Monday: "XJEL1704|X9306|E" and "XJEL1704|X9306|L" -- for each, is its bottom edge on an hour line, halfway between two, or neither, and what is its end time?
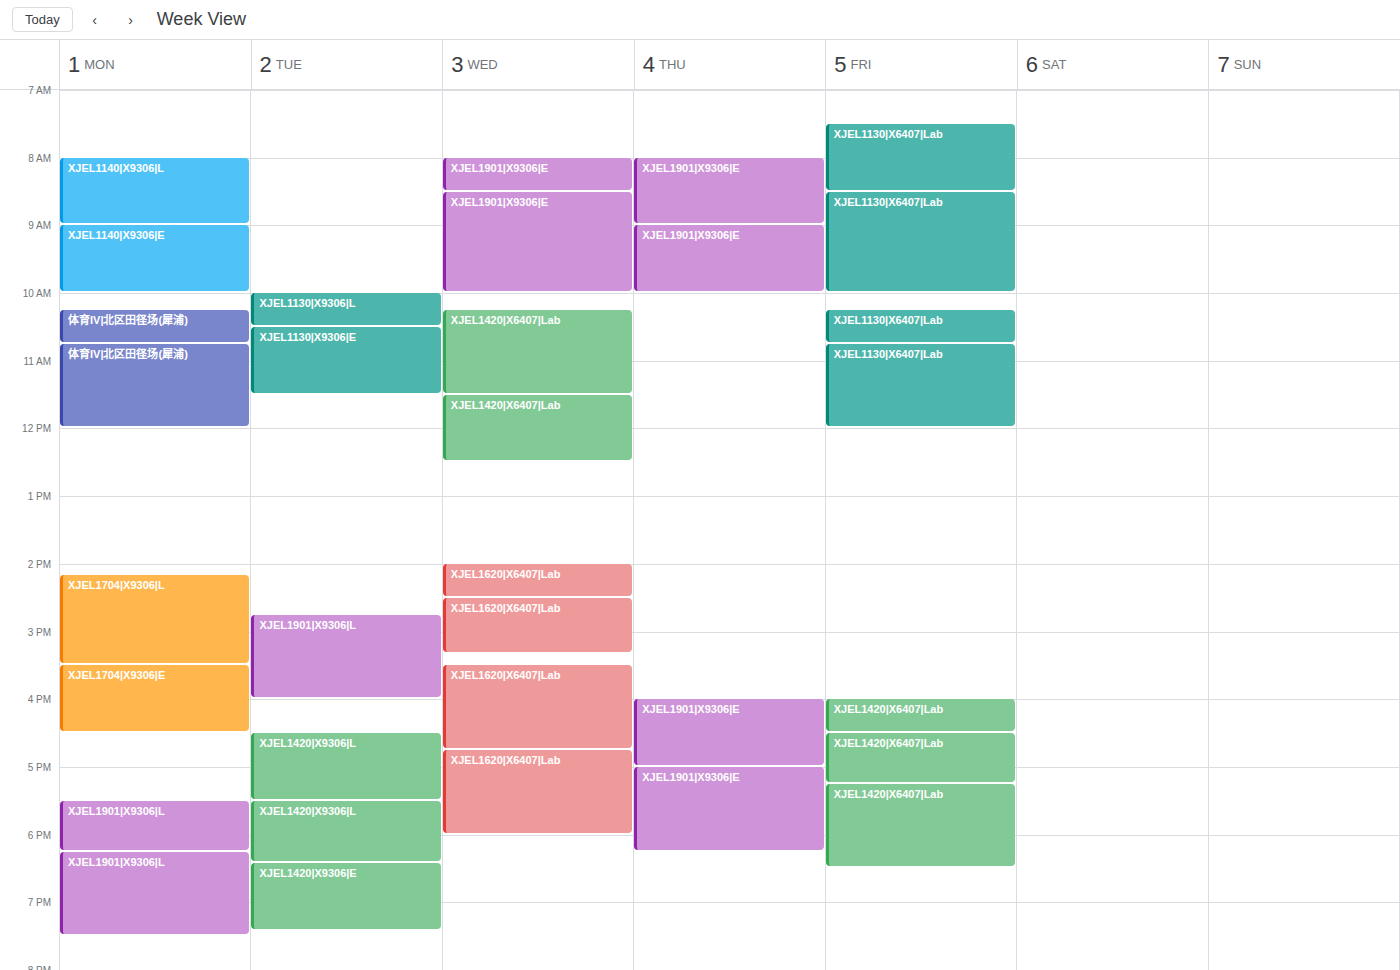
"XJEL1704|X9306|E": 4:30 PM, halfway between the 4 PM and 5 PM lines. "XJEL1704|X9306|L": 3:30 PM, halfway between the 3 PM and 4 PM lines.